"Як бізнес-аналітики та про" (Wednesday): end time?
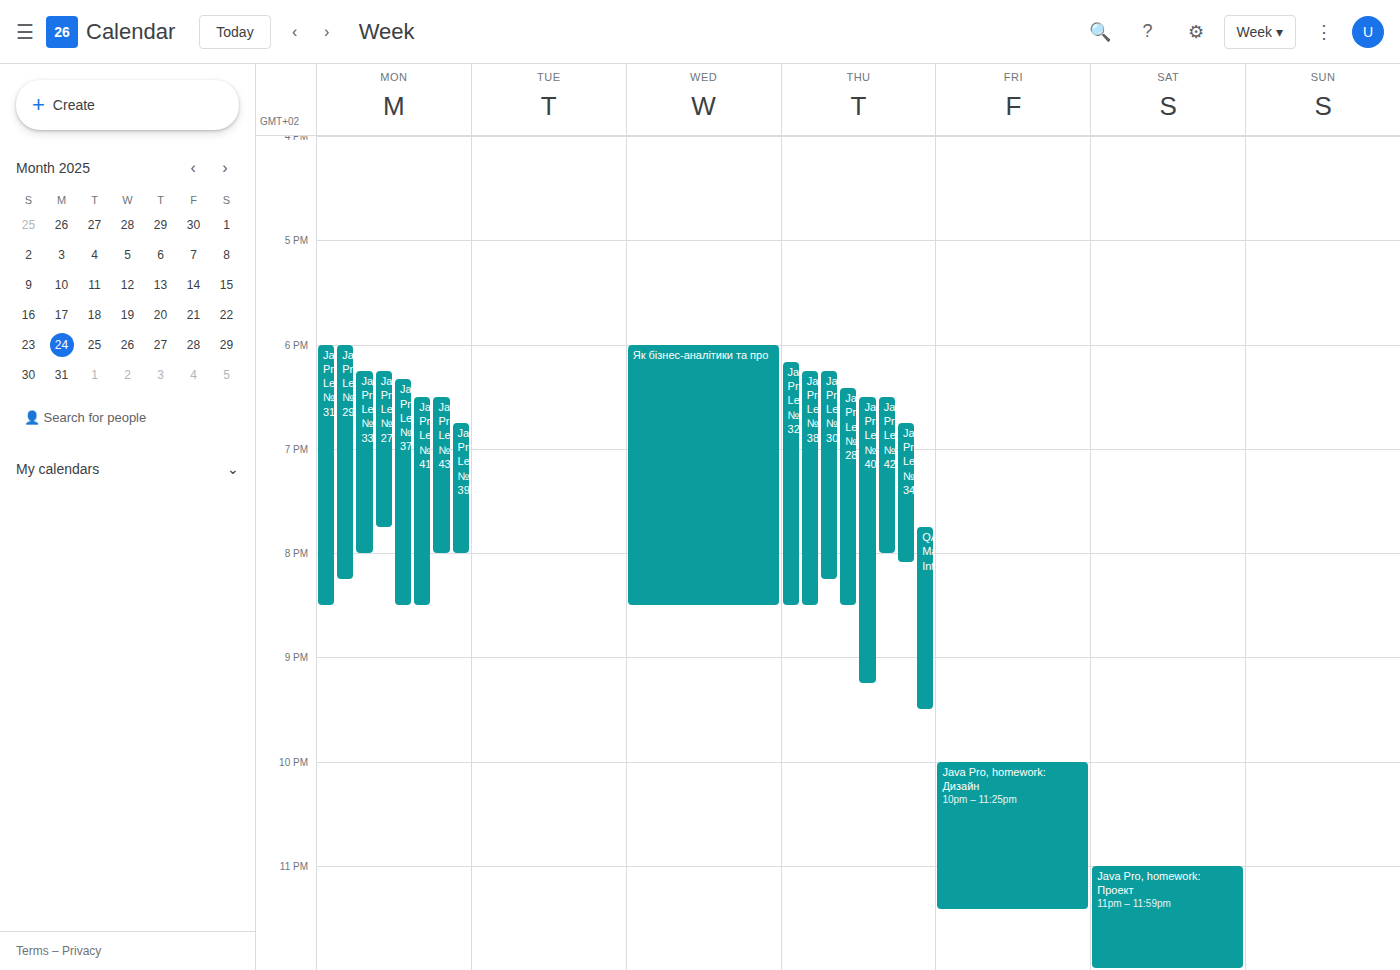
8:30 PM